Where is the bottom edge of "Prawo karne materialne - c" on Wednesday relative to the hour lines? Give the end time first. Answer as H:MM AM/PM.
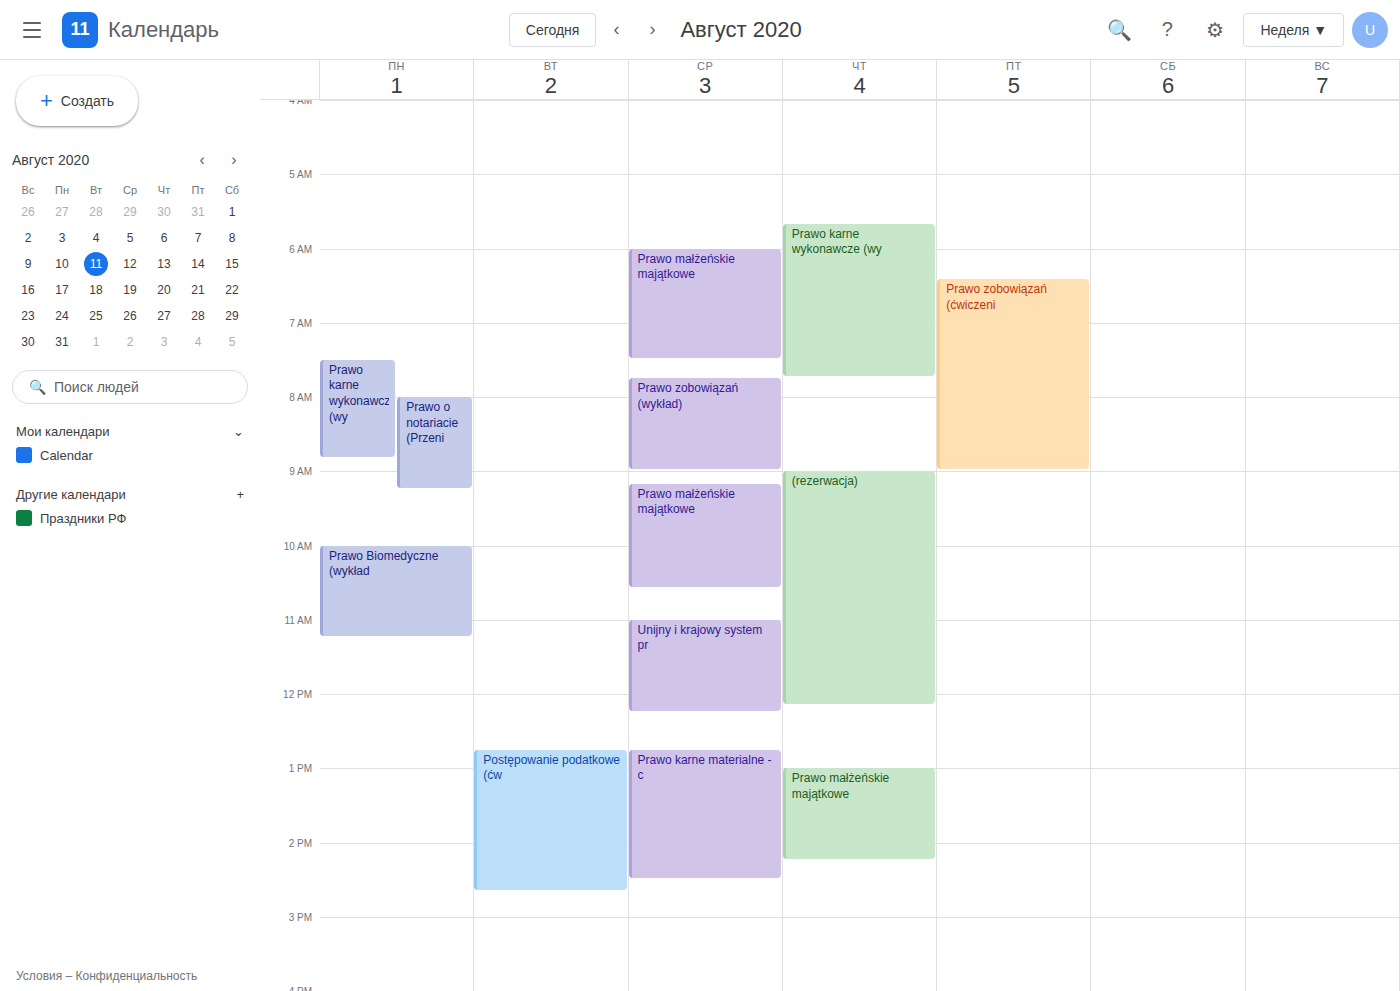
2:30 PM -- halfway between the 2 PM and 3 PM lines.